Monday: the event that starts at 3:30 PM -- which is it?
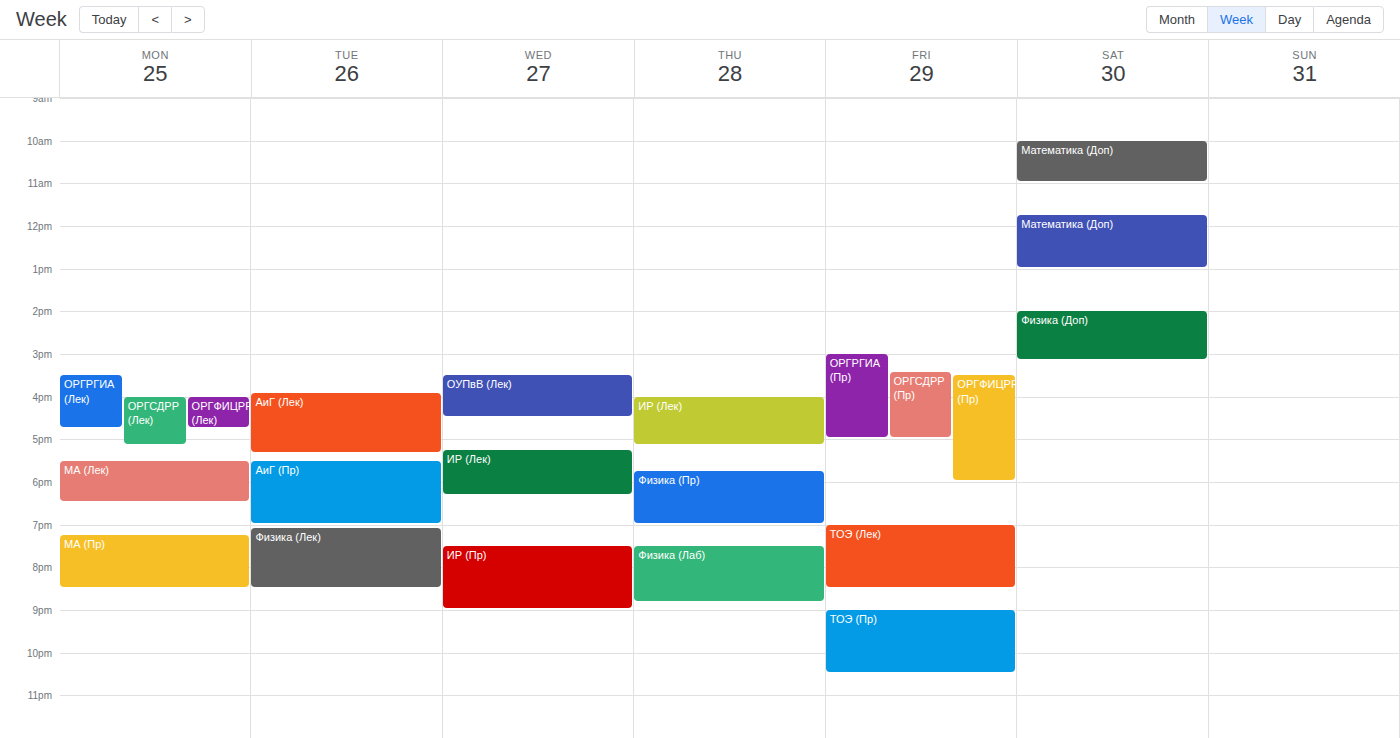
"ОРГРГИА (Лек)"